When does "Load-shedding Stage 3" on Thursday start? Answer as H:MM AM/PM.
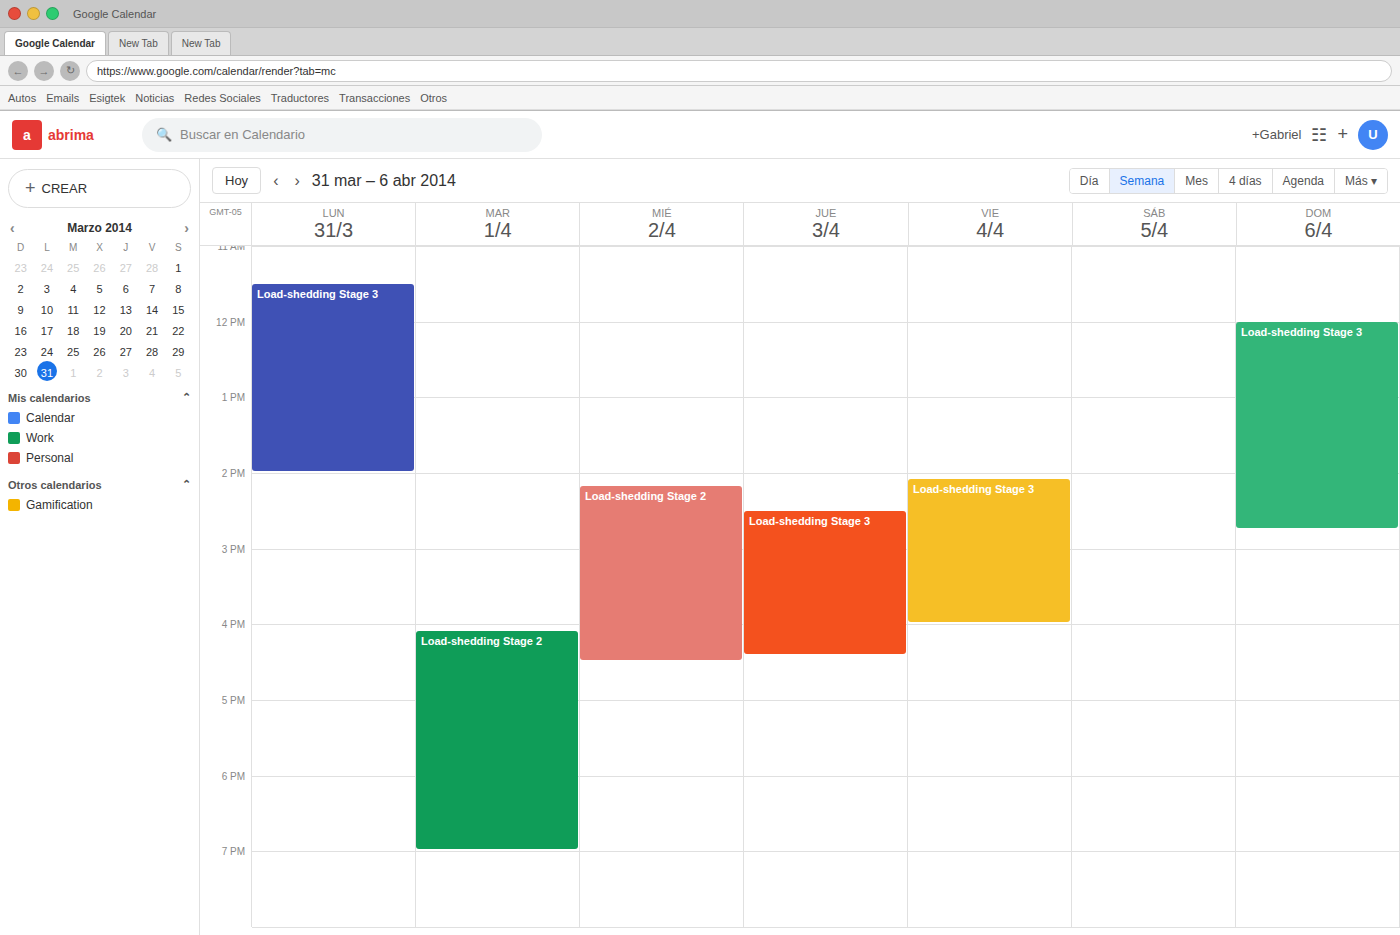
2:30 PM